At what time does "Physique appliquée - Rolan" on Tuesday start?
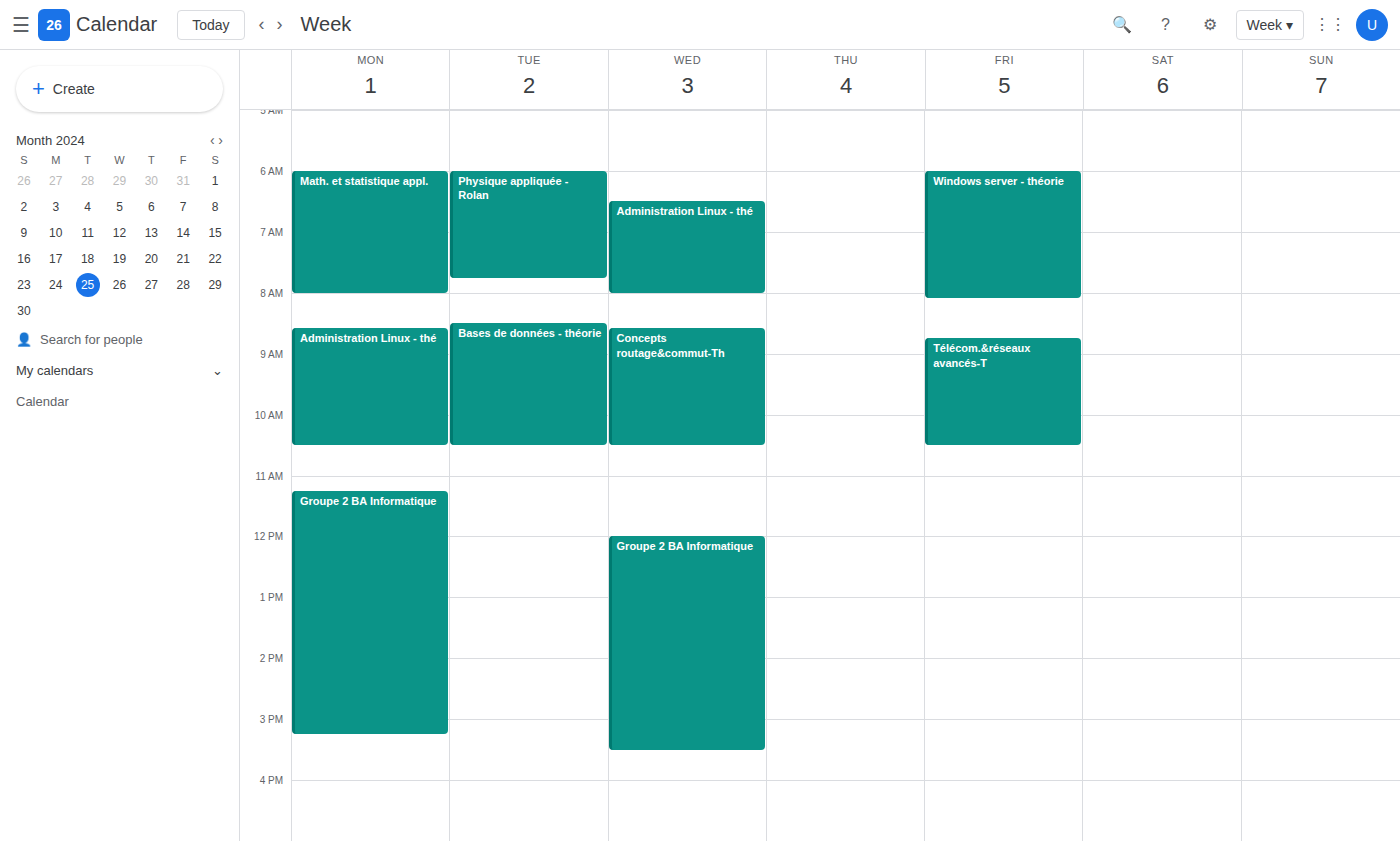
6:00 AM